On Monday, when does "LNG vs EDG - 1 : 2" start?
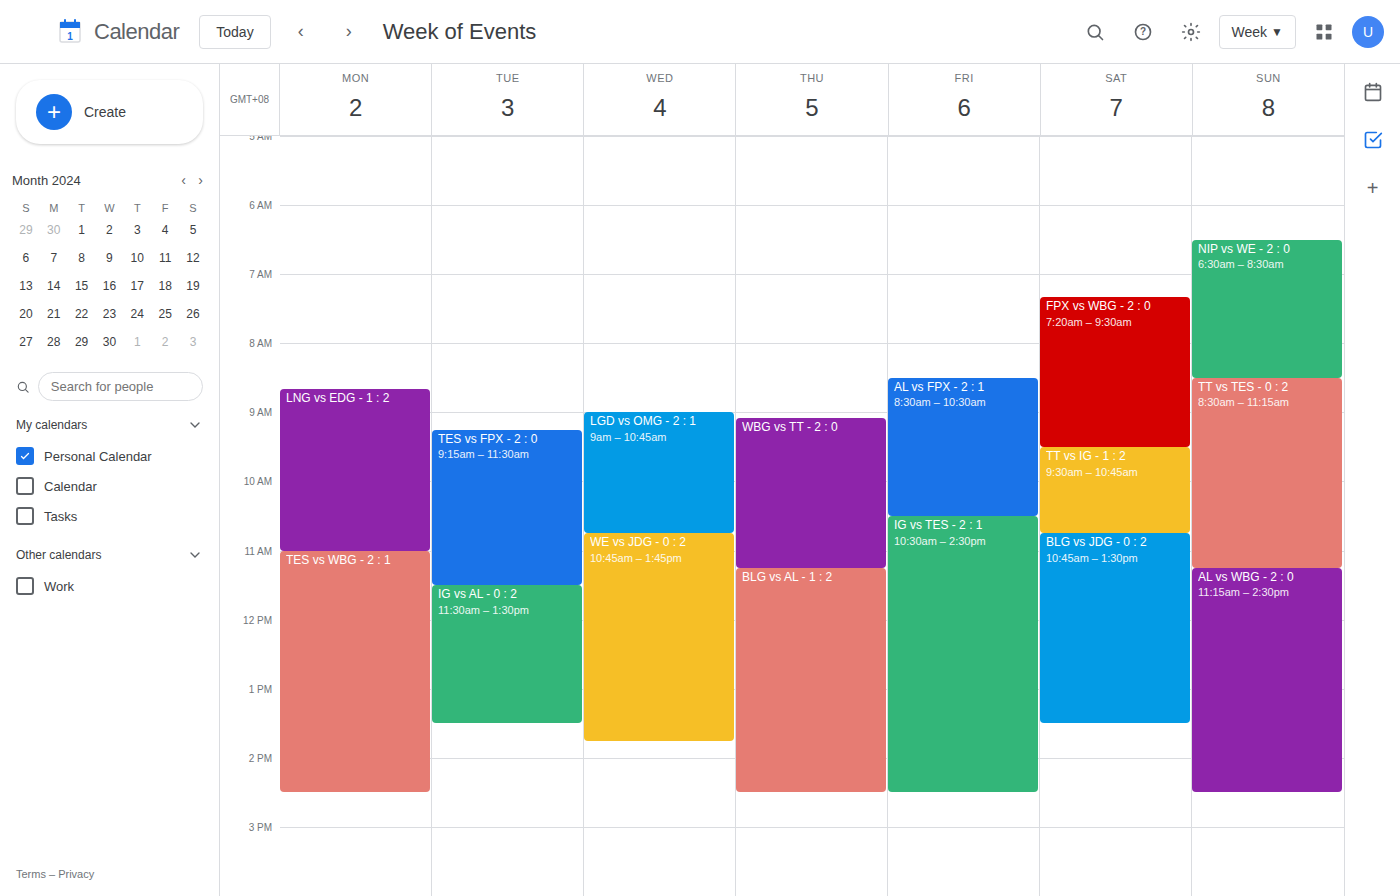
8:40 AM